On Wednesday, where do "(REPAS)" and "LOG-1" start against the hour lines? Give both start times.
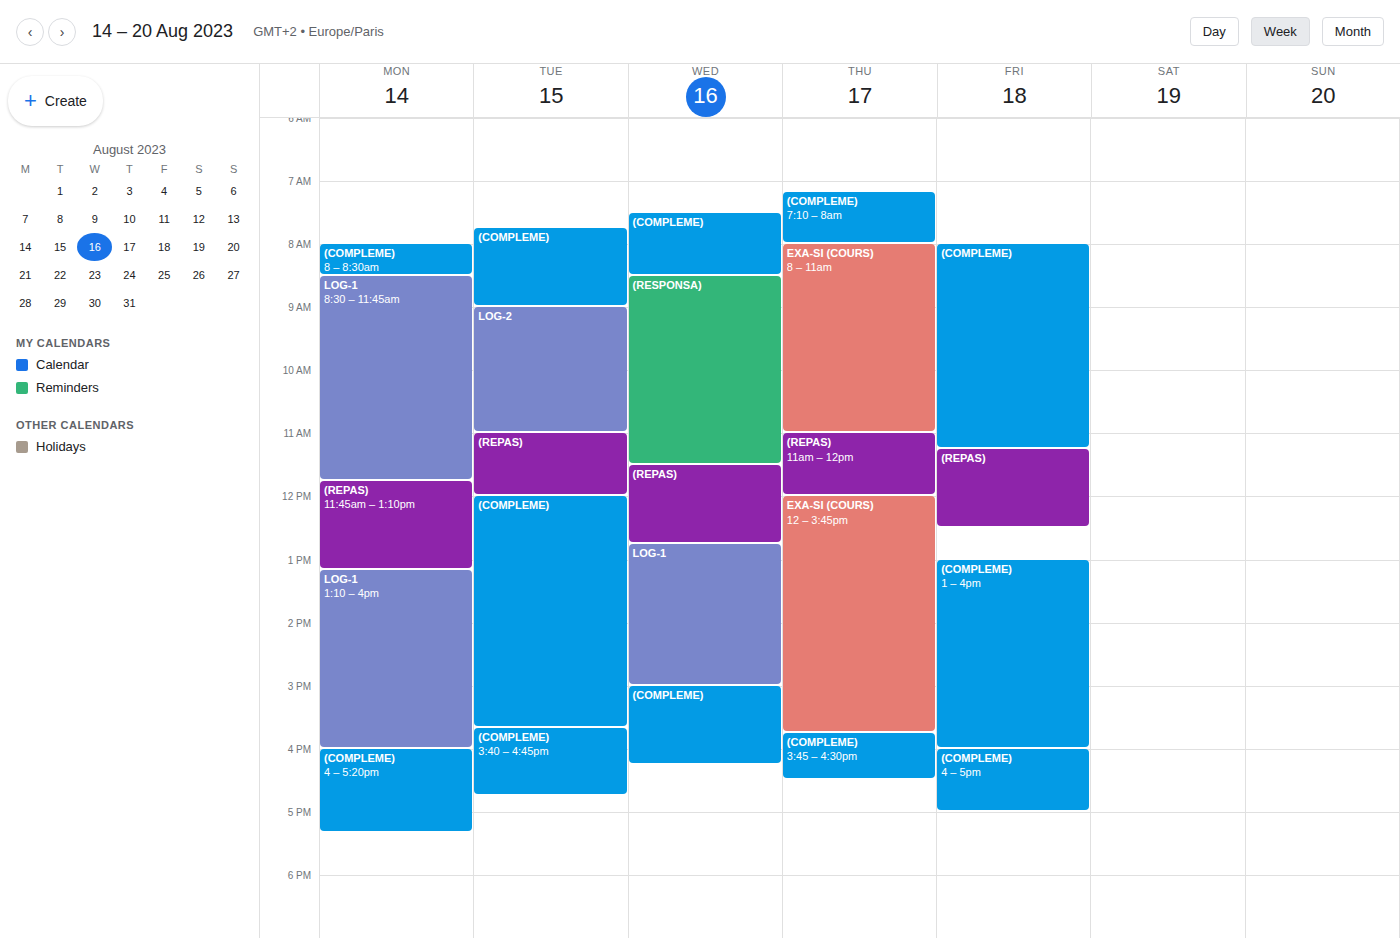
"(REPAS)": 11:30 AM, halfway between the 11 AM and 12 PM lines. "LOG-1": 12:45 PM, neither: three quarters of the way from the 12 PM line to the 1 PM line.